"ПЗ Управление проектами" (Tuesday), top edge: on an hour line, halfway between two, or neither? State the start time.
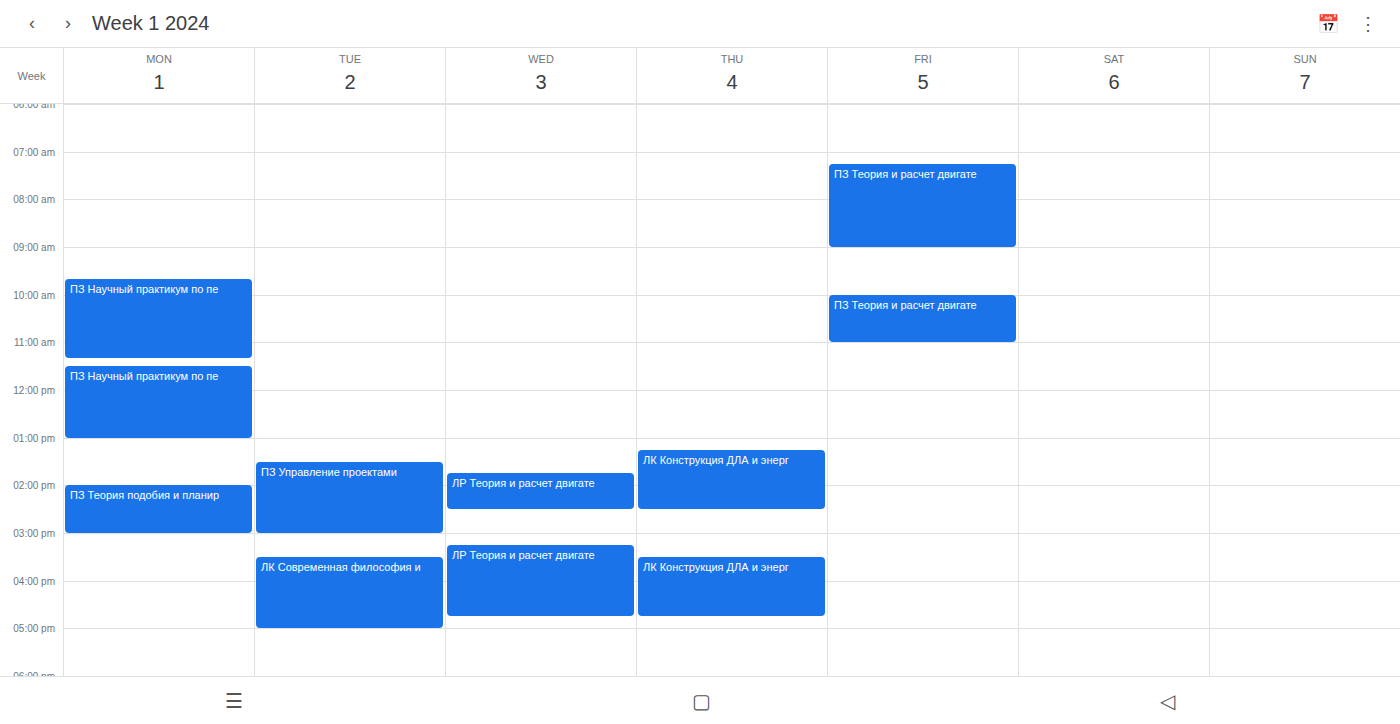
1:30 PM -- halfway between the 1 PM and 2 PM lines.